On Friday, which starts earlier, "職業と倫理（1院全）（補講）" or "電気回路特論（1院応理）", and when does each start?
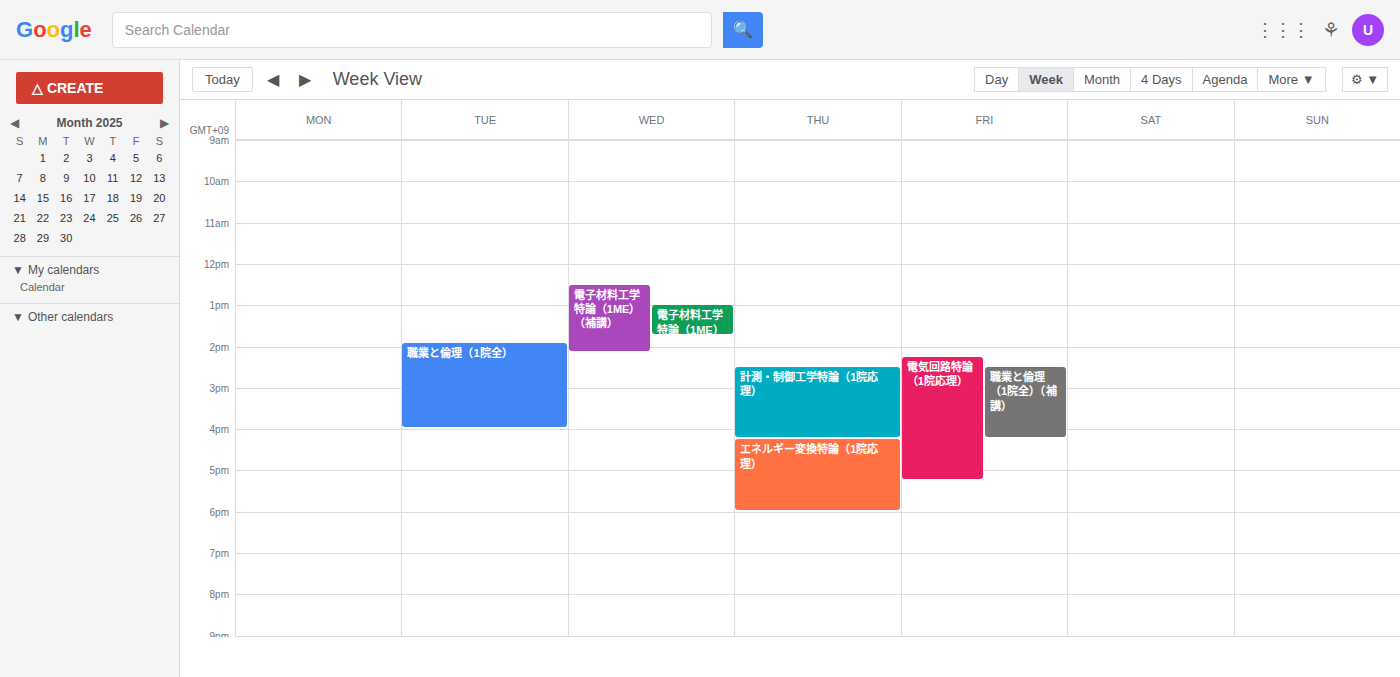
"電気回路特論（1院応理）" 2:15 PM; "職業と倫理（1院全）（補講）" 2:30 PM.